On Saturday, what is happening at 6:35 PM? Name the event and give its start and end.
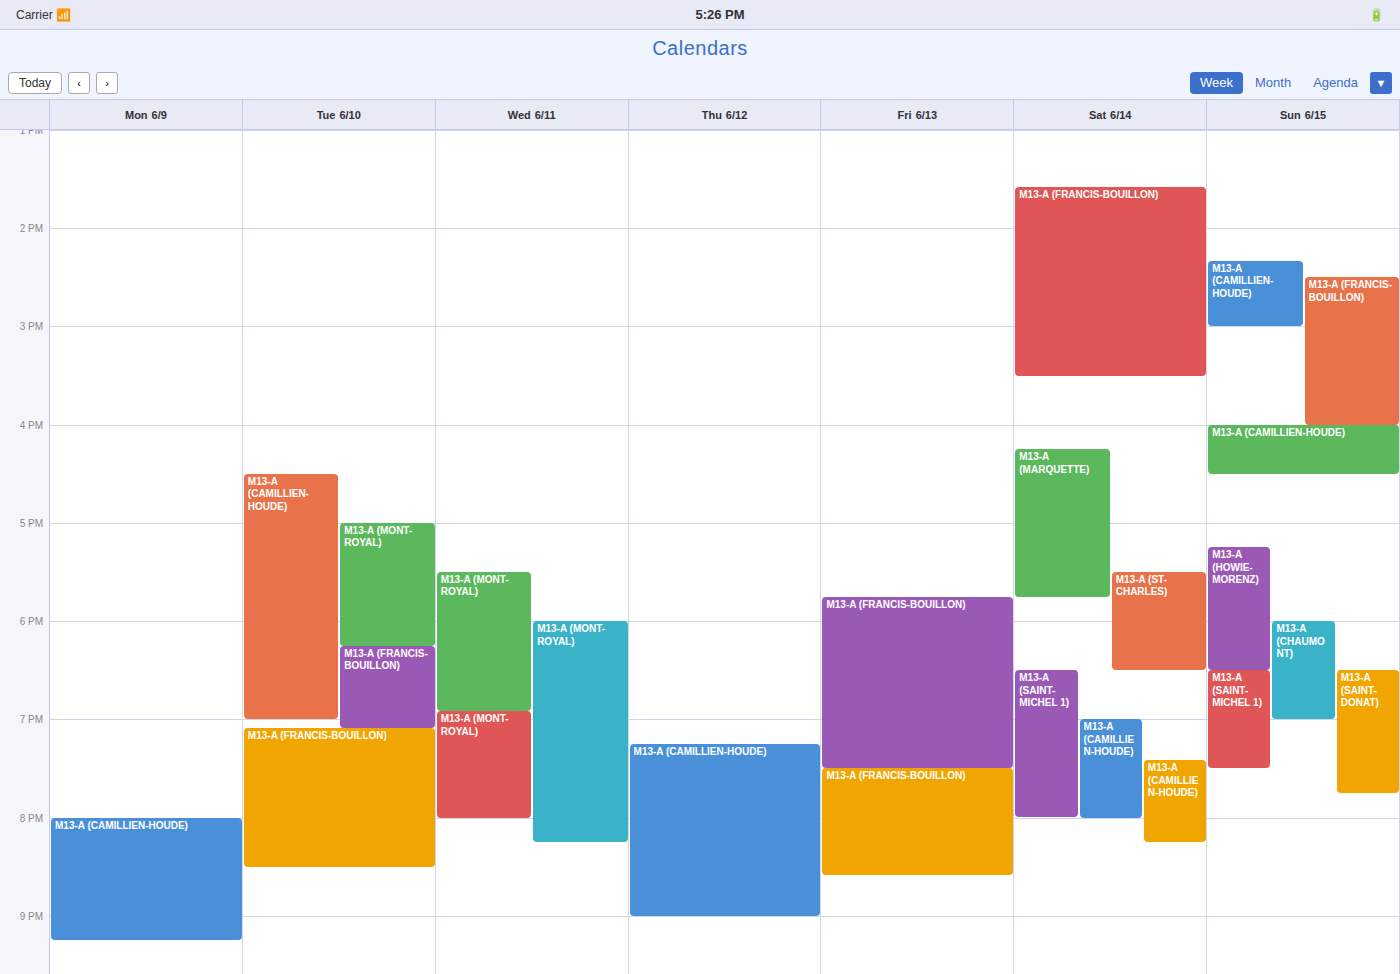
"M13-A (SAINT-MICHEL 1)", 6:30 PM to 8:00 PM